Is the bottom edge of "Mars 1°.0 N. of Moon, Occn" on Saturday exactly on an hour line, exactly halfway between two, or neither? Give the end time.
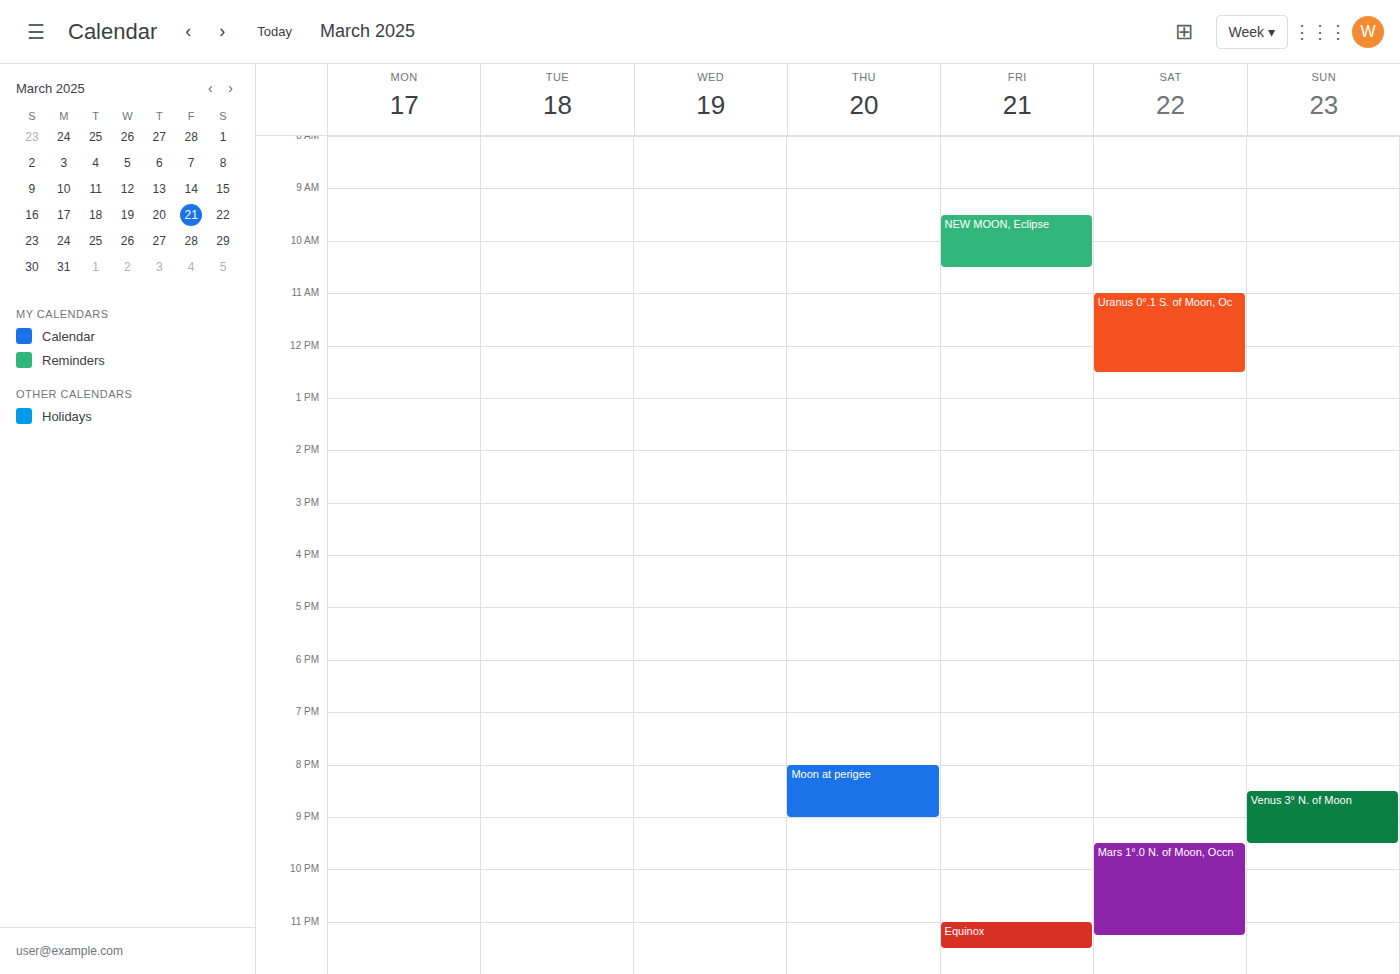
11:15 PM -- neither: a quarter of the way from the 11 PM line to the 12 AM line.